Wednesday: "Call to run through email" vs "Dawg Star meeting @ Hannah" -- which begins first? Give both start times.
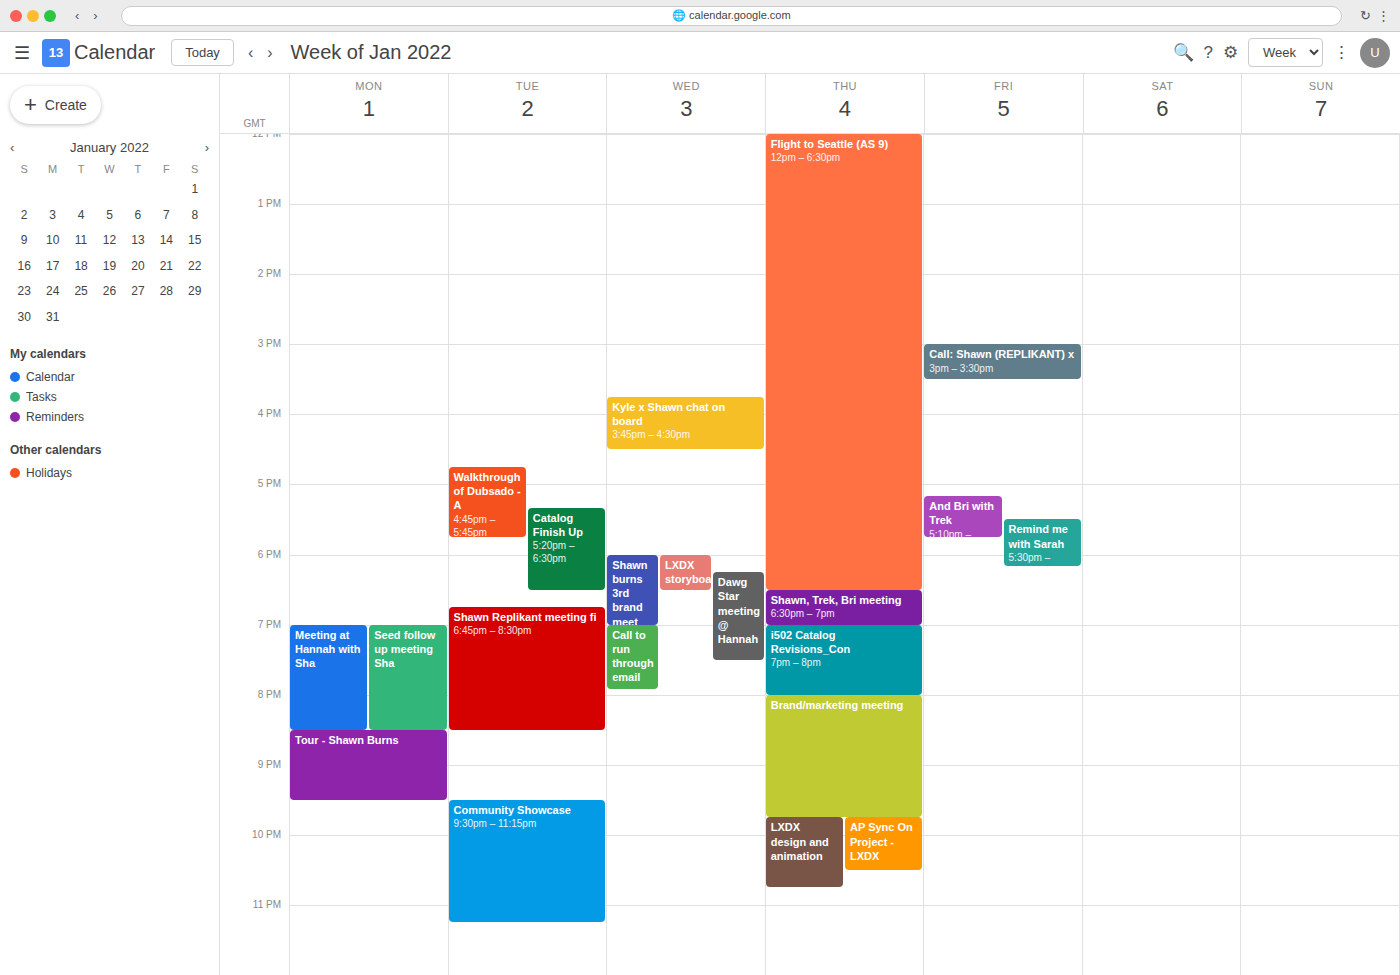
"Dawg Star meeting @ Hannah" 6:15 PM; "Call to run through email" 7:00 PM.